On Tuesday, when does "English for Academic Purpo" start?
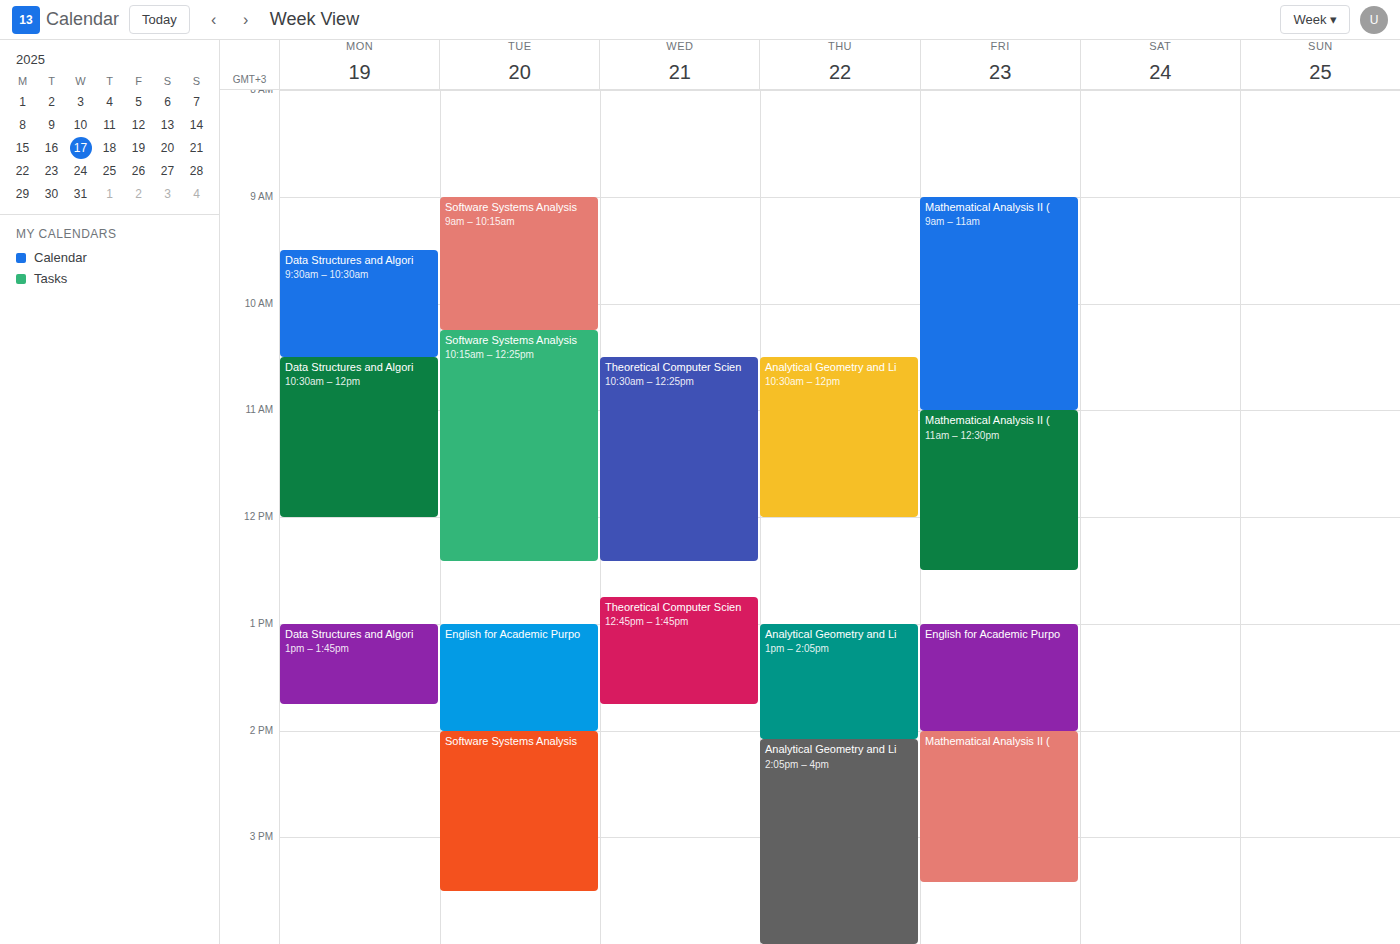
1:00 PM